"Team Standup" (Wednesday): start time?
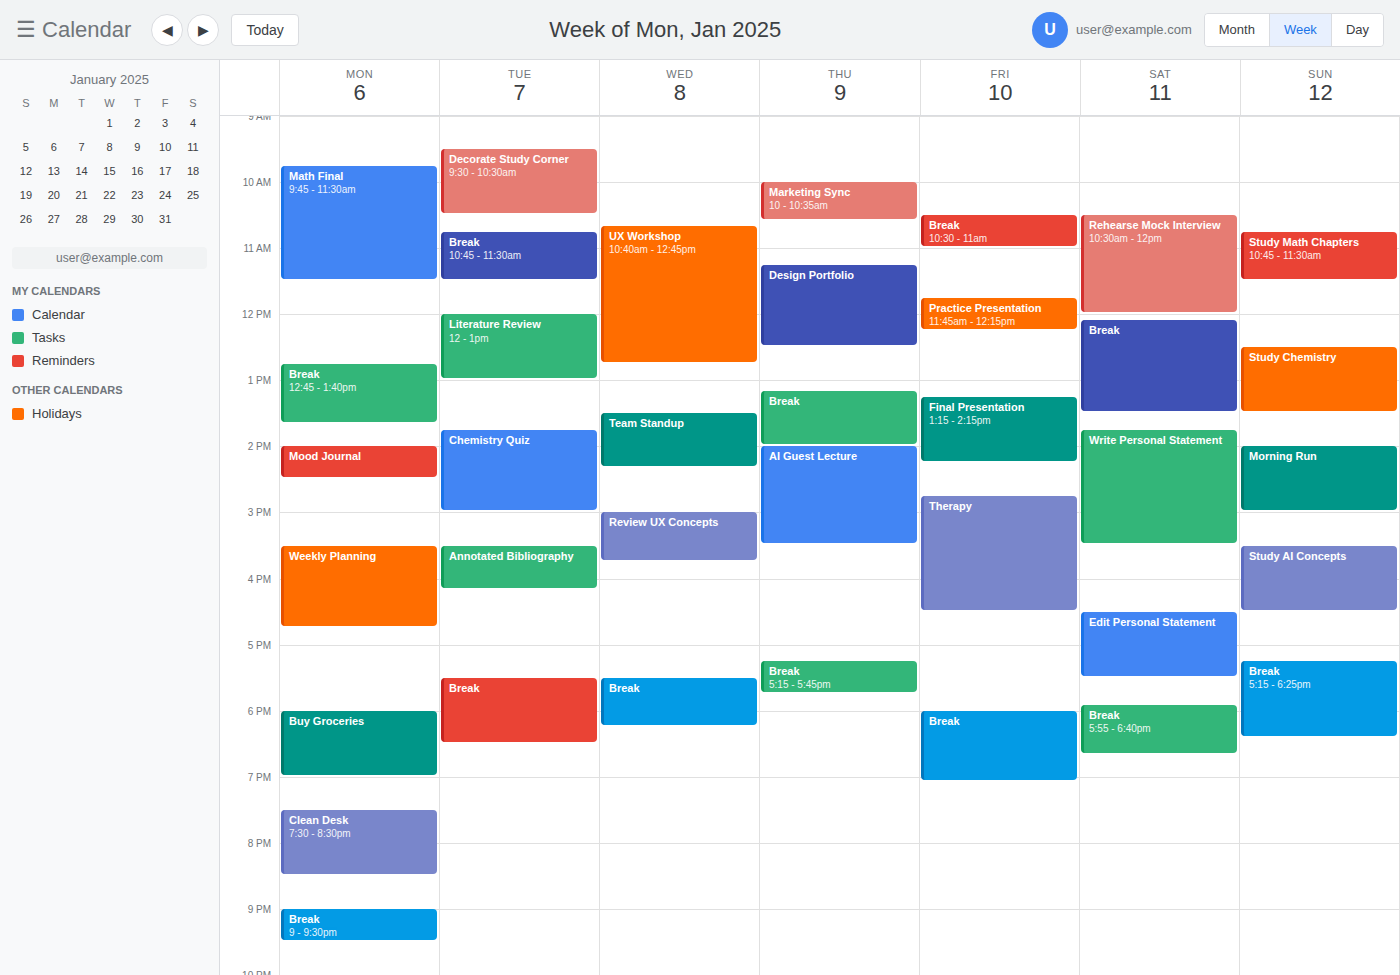
1:30 PM